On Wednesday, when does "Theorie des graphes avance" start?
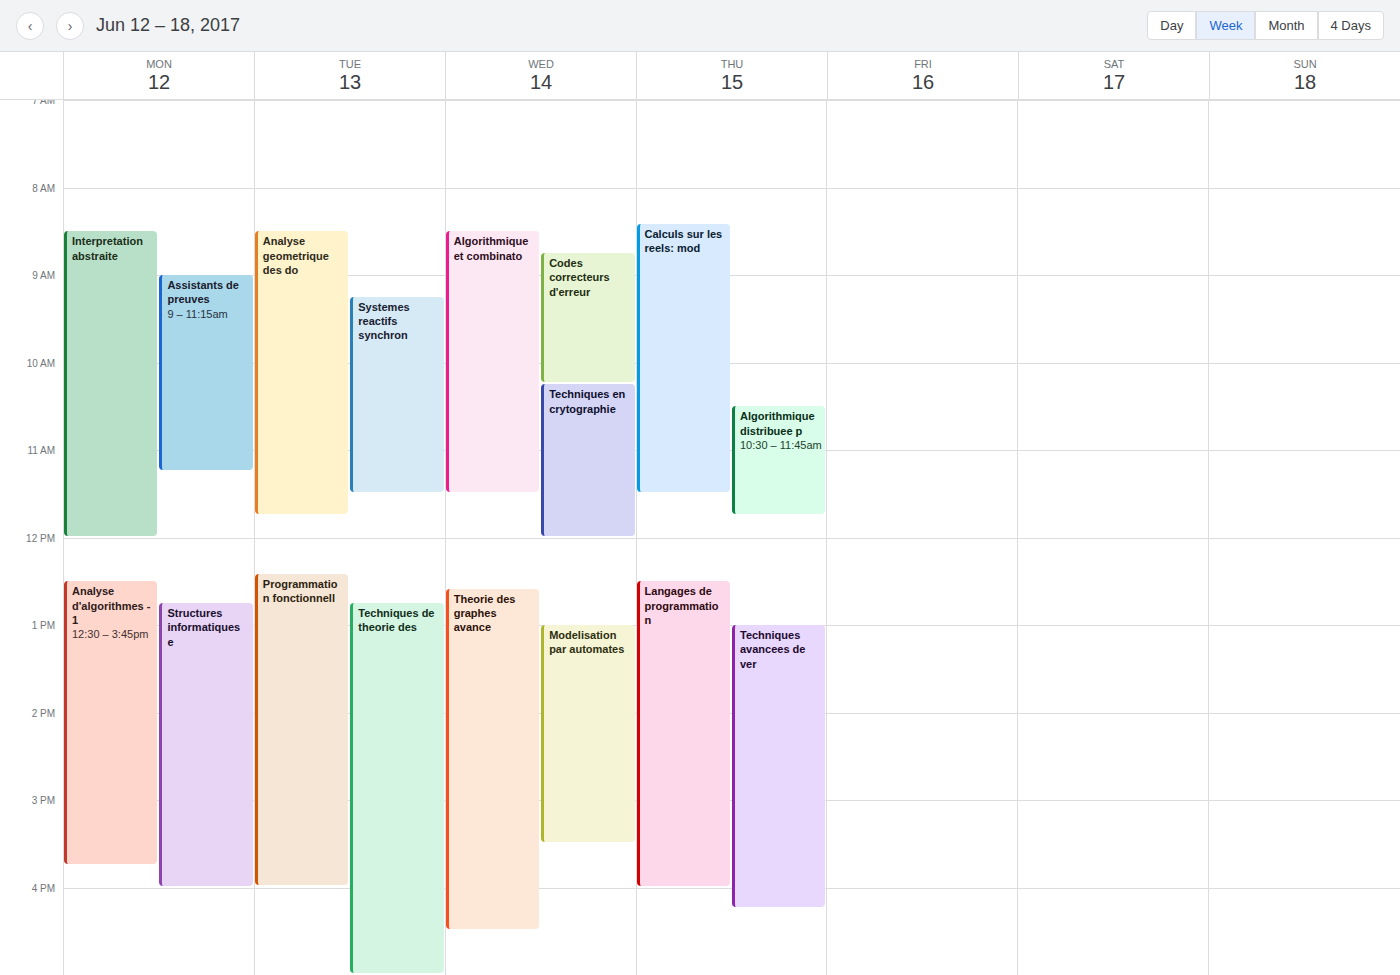
12:35 PM